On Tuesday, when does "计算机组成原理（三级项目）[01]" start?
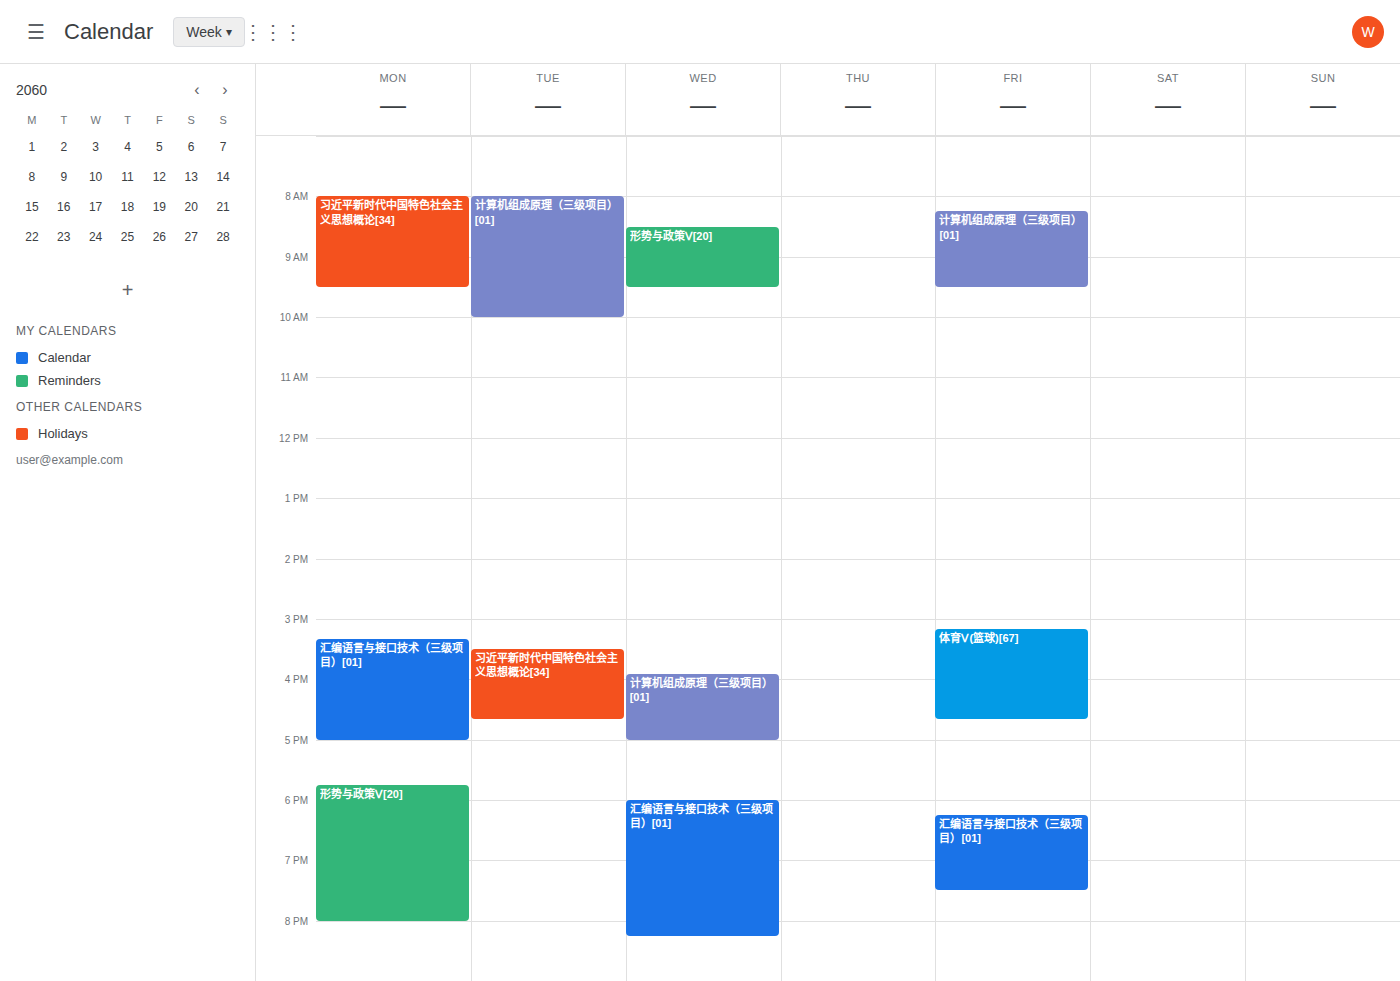
8:00 AM